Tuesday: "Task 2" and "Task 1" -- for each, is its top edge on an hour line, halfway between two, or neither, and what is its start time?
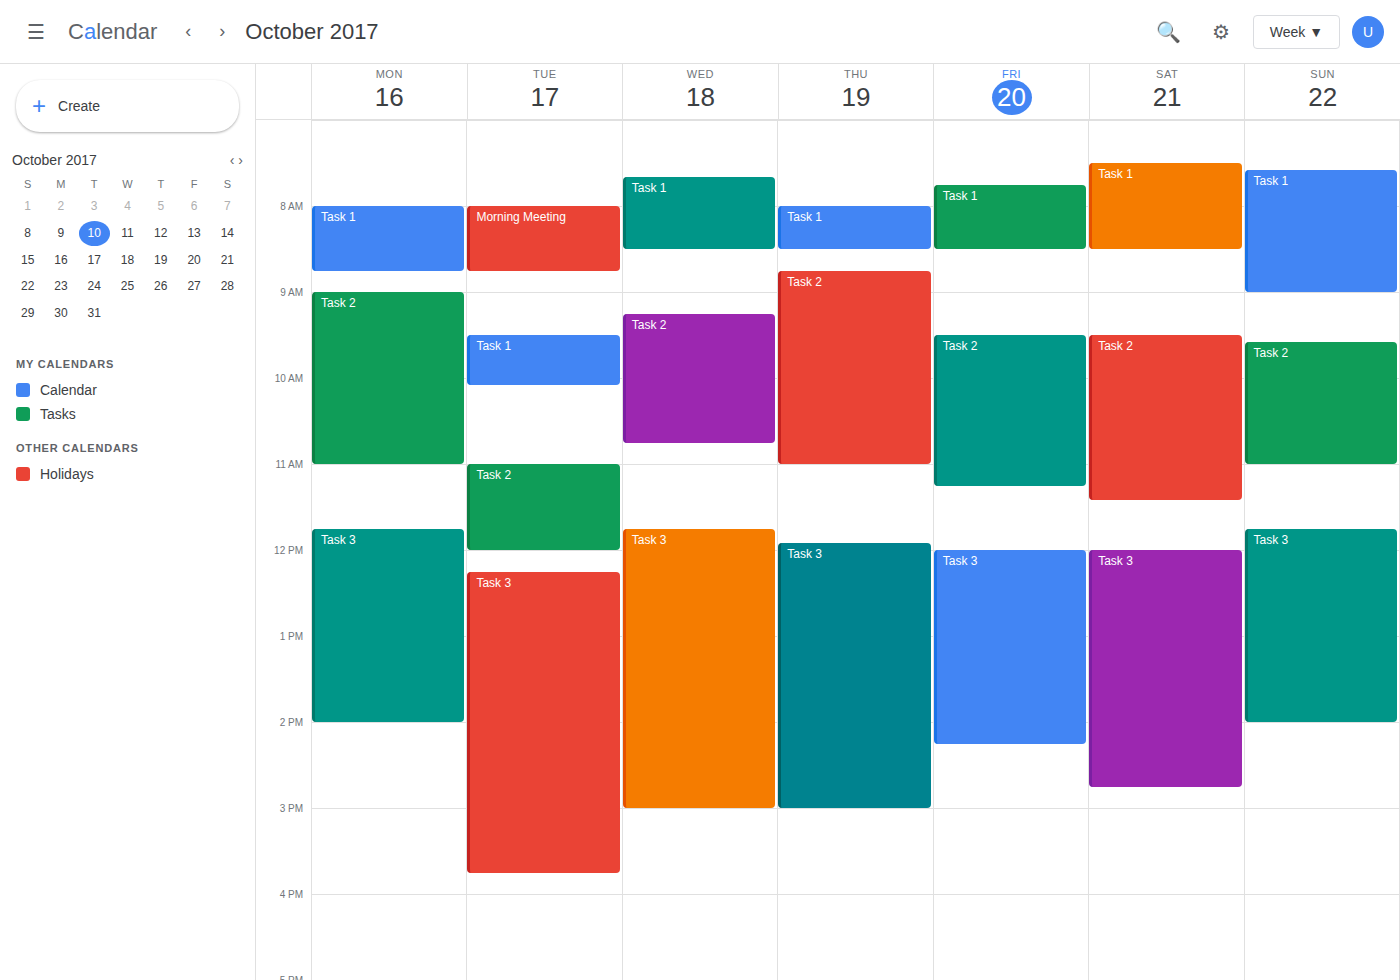
"Task 2": 11:00 AM, exactly on the 11 AM line. "Task 1": 9:30 AM, halfway between the 9 AM and 10 AM lines.